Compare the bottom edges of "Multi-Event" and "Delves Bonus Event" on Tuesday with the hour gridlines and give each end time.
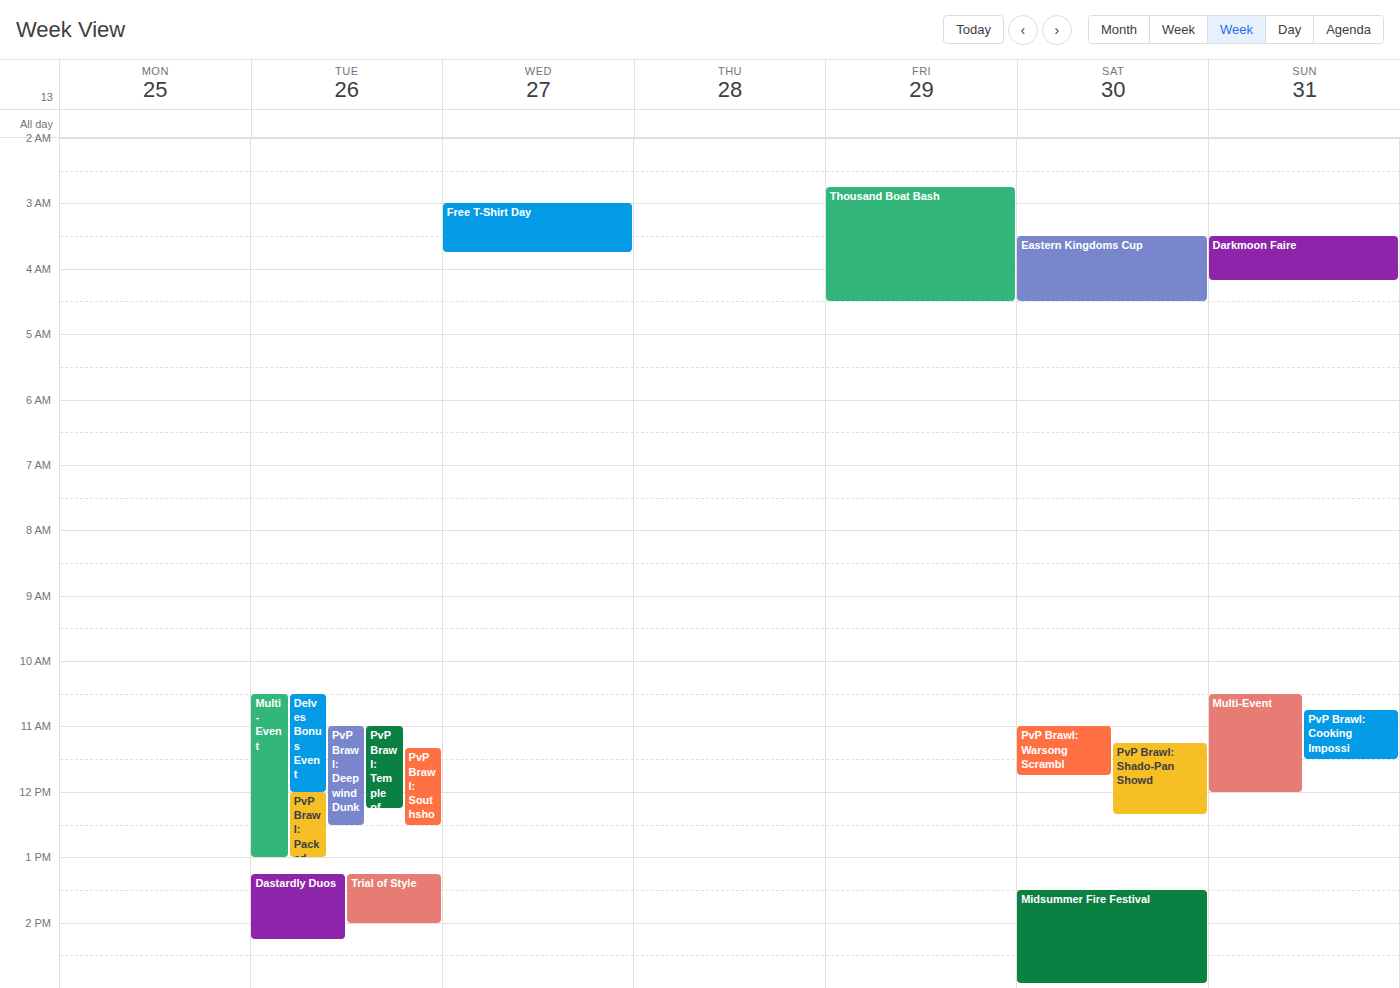
"Multi-Event": 1:00 PM, exactly on the 1 PM line. "Delves Bonus Event": 12:00 PM, exactly on the 12 PM line.